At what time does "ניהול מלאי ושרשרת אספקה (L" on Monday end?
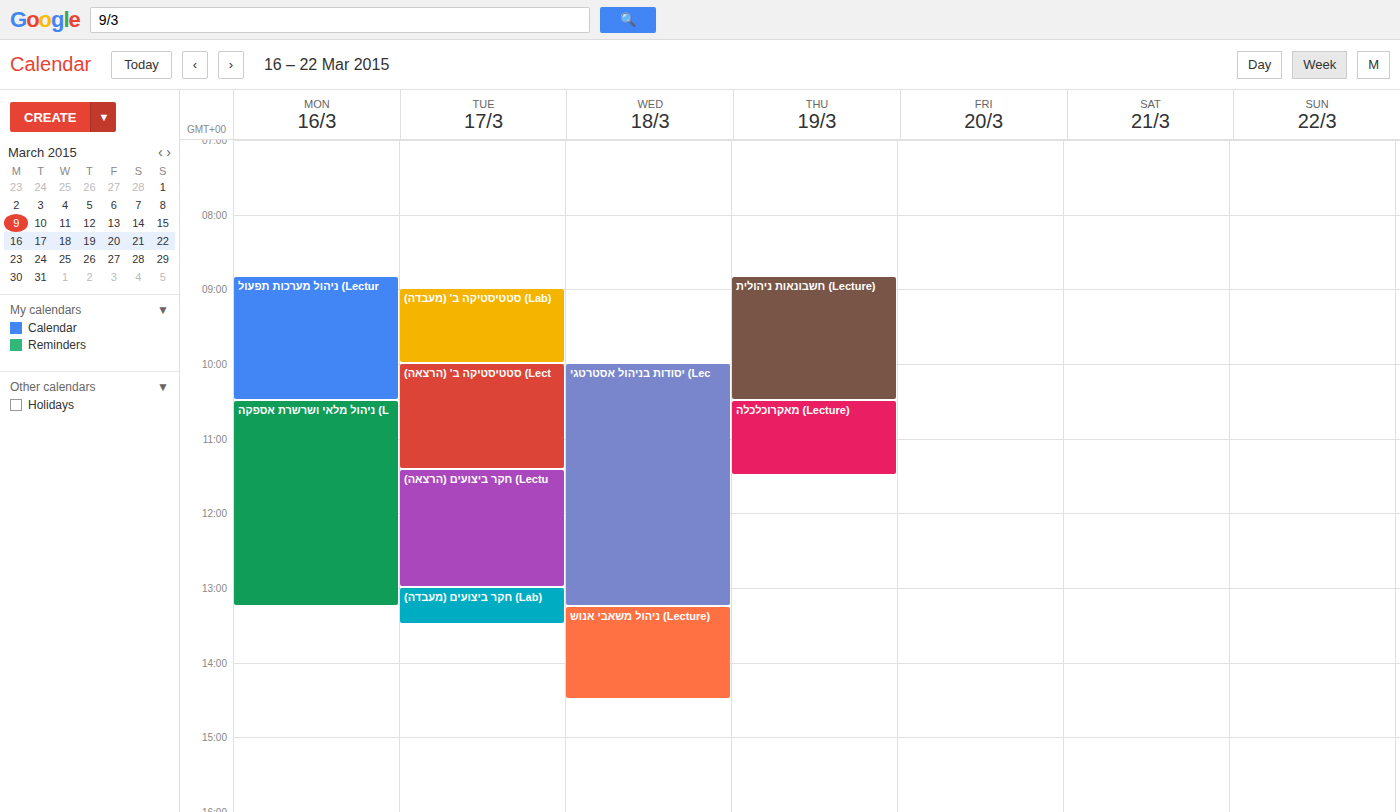
13:15